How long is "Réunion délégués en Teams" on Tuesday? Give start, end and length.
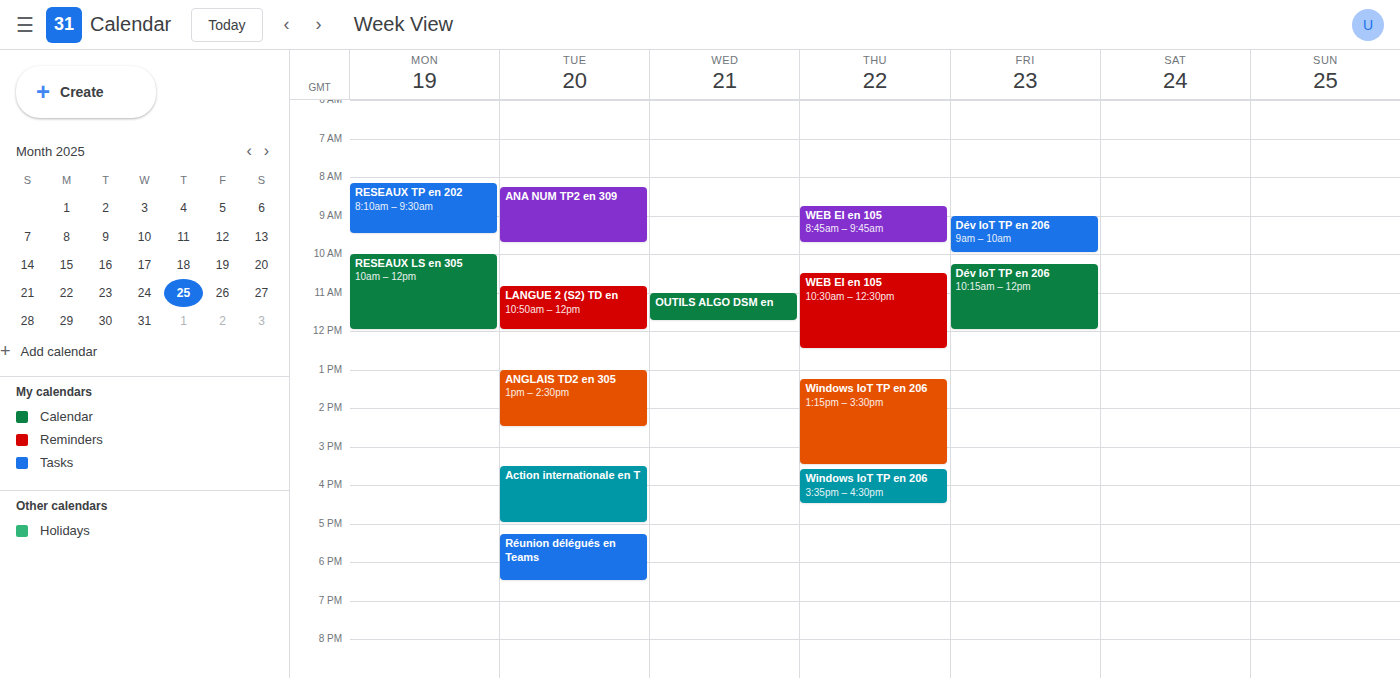
5:15 PM to 6:30 PM, 1 hour 15 minutes